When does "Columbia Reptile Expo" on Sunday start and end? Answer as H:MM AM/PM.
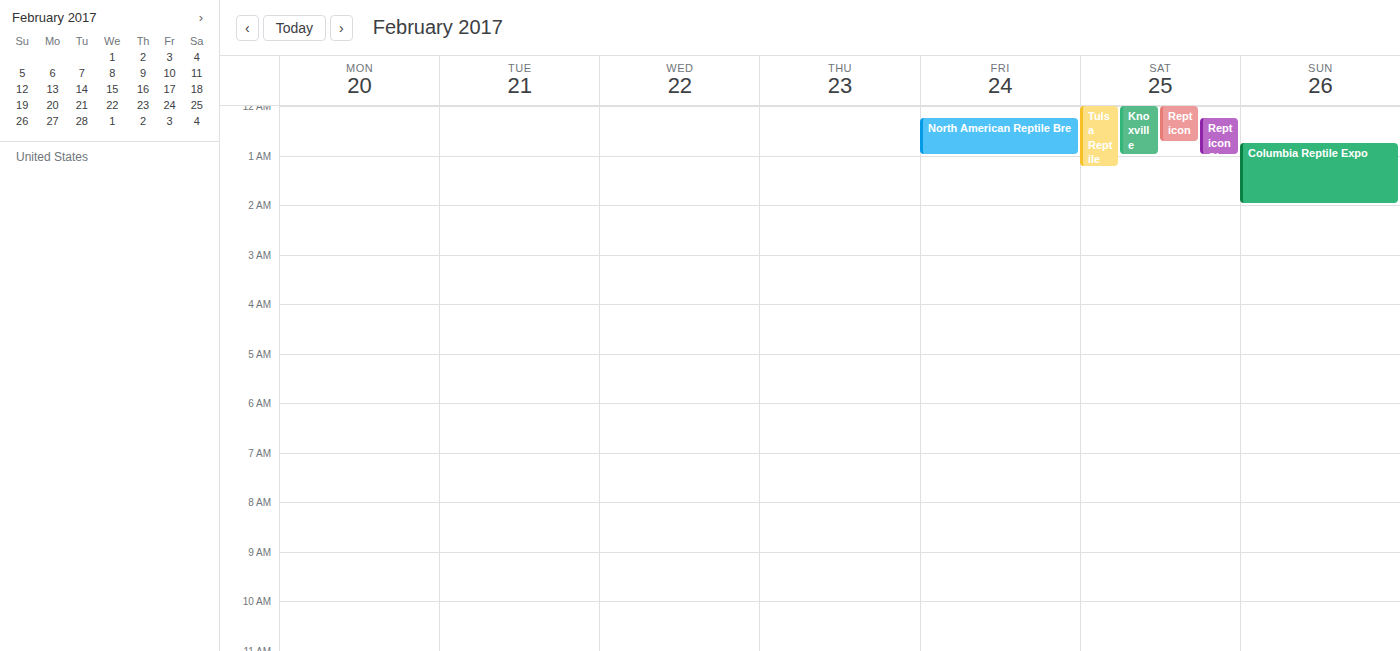
12:45 AM to 2:00 AM